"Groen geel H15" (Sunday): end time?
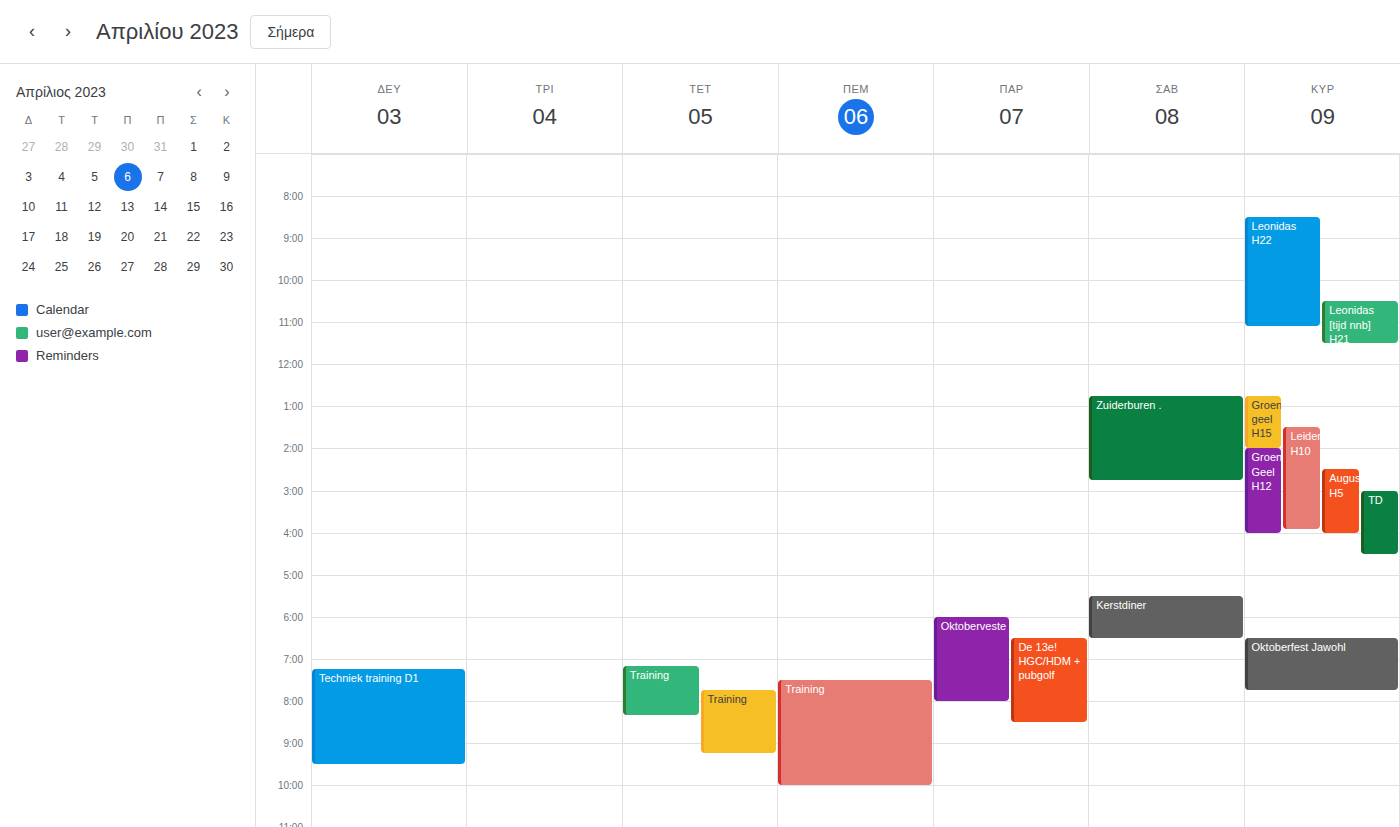
2:00 PM